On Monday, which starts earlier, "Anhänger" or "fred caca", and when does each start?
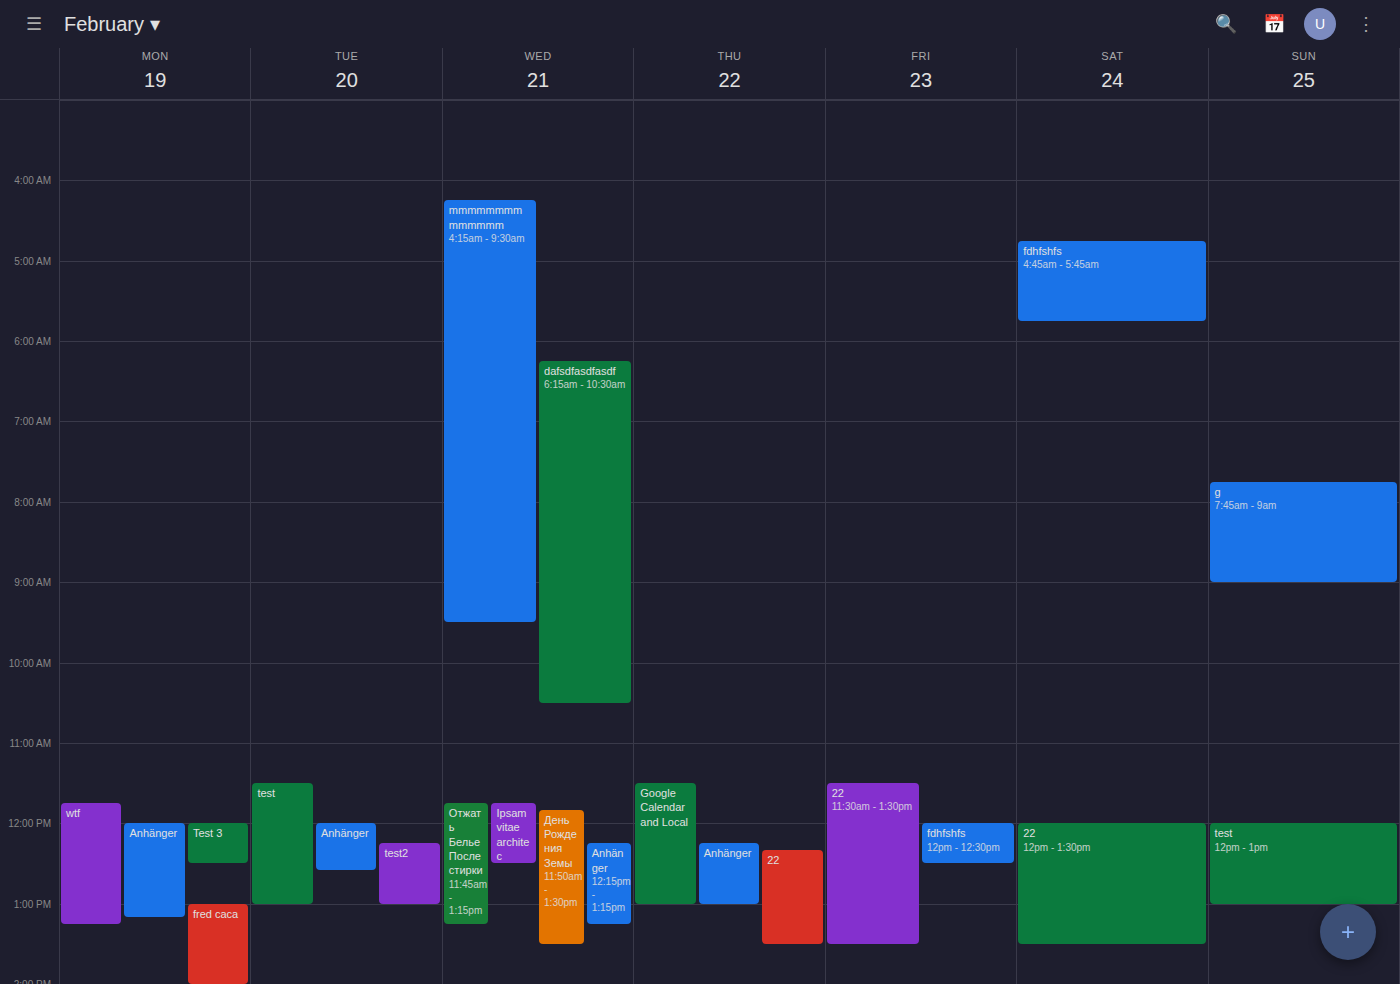
"Anhänger" 12:00 PM; "fred caca" 1:00 PM.